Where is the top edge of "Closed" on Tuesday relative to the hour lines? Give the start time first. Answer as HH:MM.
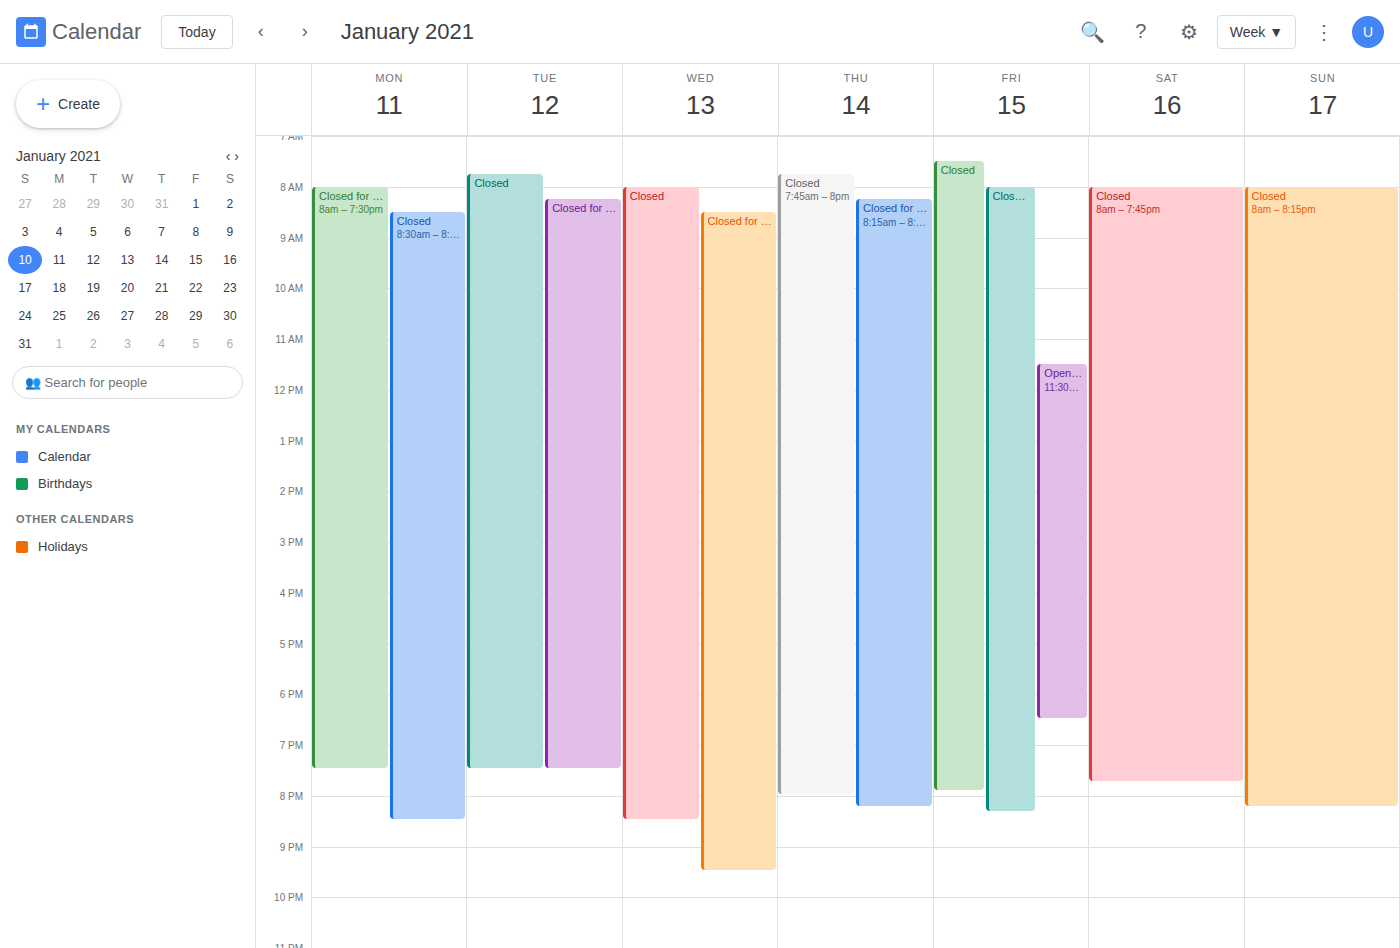
07:45 -- neither: three quarters of the way from the 07:00 line to the 08:00 line.